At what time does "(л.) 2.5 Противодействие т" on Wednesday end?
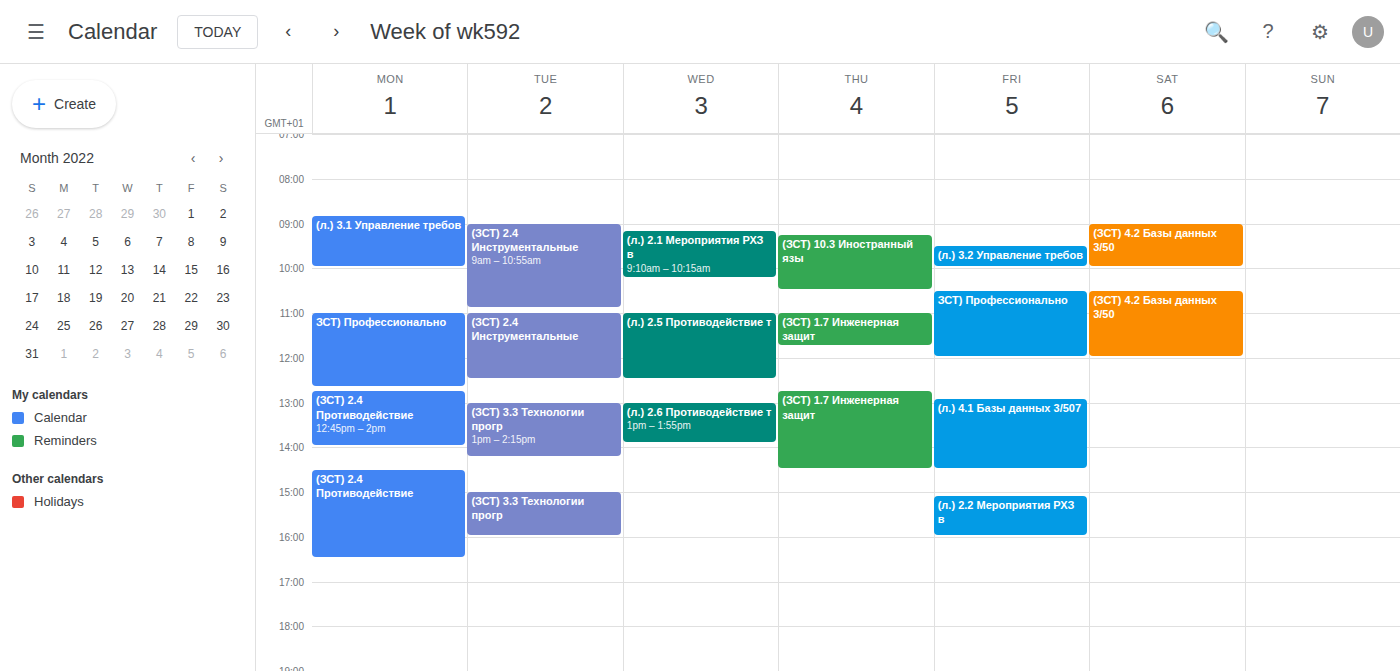
12:30 PM